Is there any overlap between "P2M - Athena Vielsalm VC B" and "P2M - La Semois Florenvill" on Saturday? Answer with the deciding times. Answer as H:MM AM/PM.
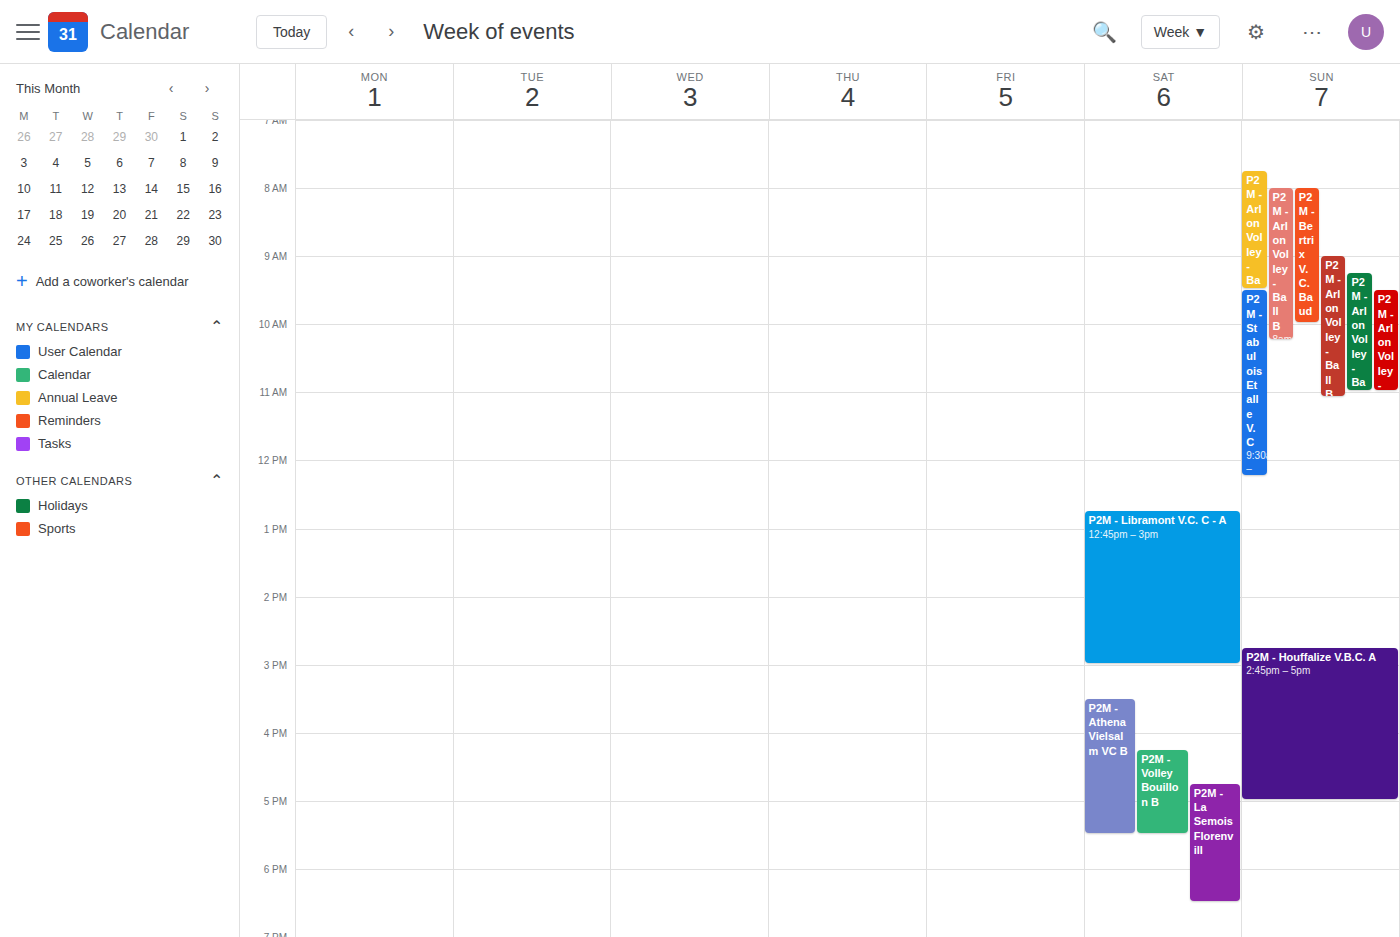
"P2M - La Semois Florenvill" starts at 4:45 PM, before "P2M - Athena Vielsalm VC B" ends at 5:30 PM -- they overlap.